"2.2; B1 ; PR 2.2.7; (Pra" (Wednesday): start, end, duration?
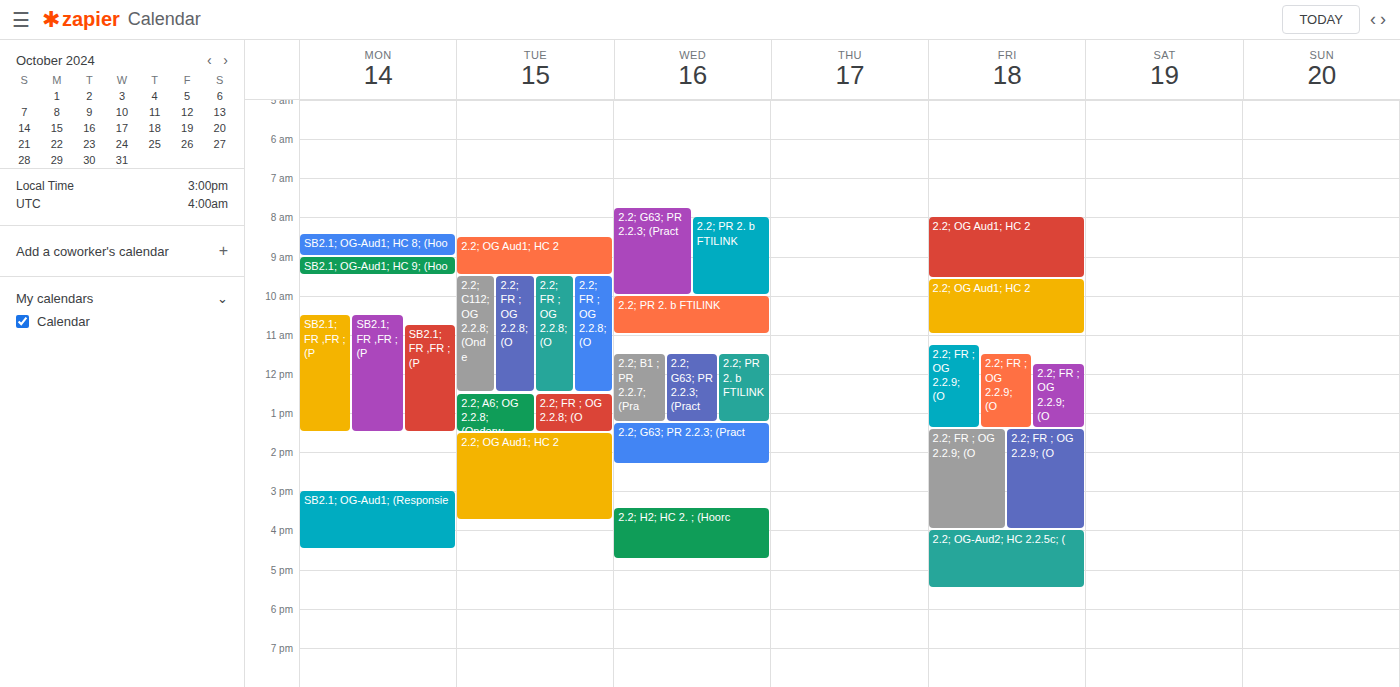
11:30 AM to 1:15 PM, 1 hour 45 minutes